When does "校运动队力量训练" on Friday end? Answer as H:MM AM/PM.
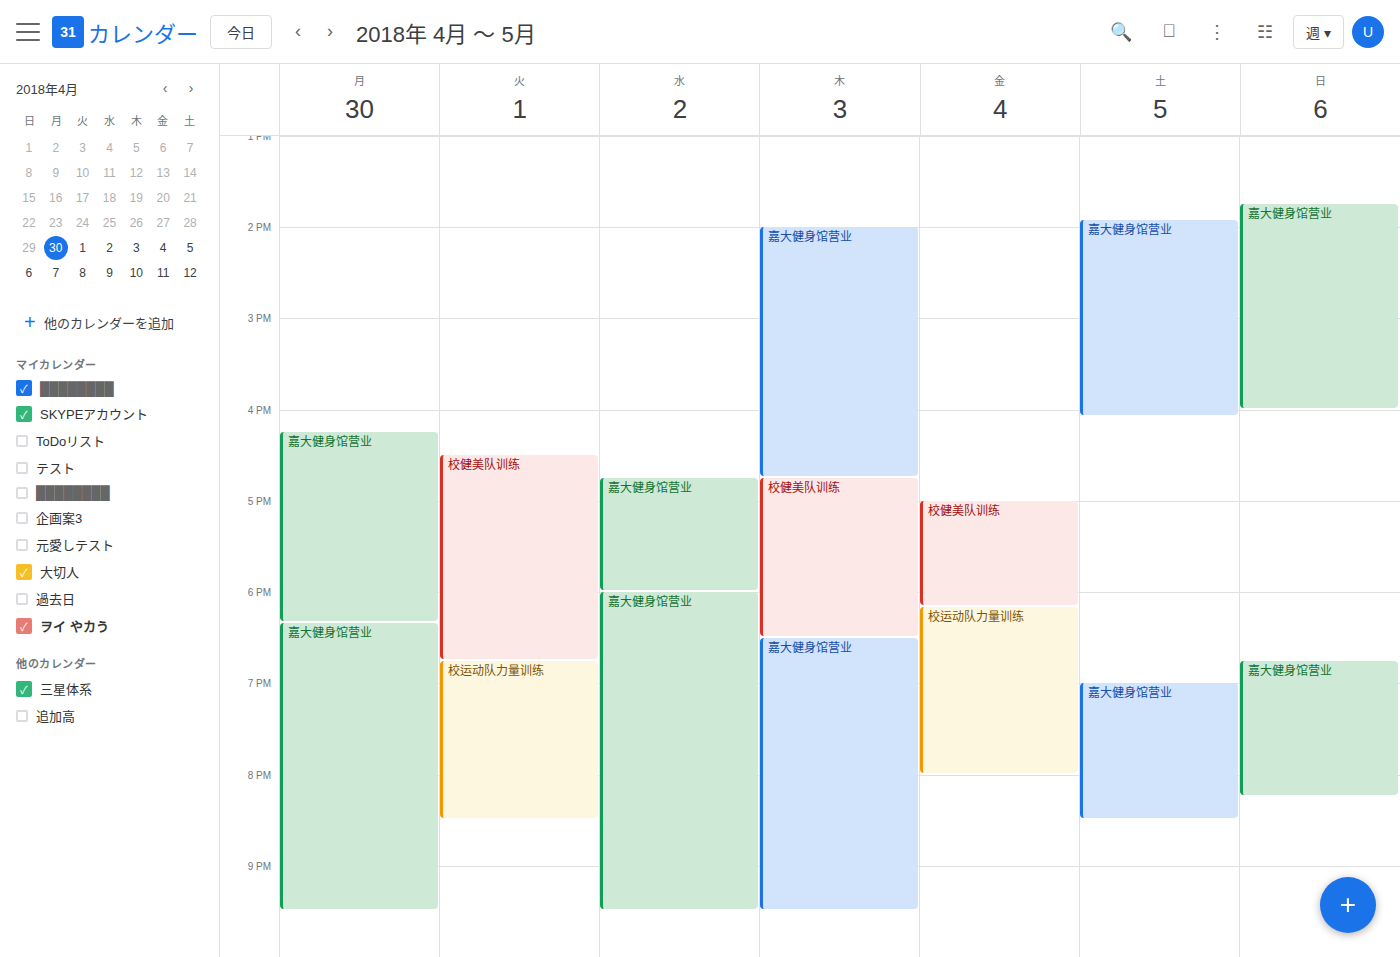
8:00 PM